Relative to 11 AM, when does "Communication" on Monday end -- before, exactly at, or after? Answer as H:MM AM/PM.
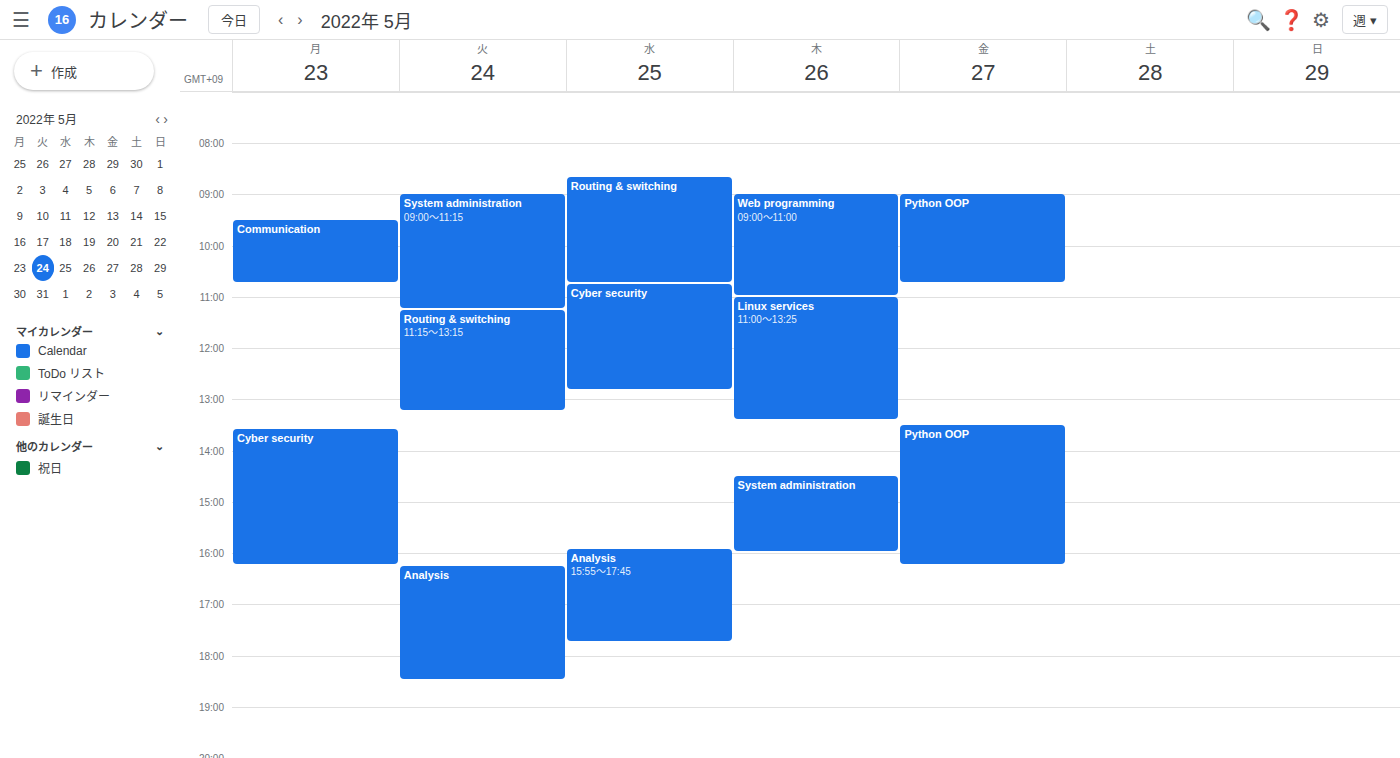
10:45 AM -- before 11 AM, 15 minutes above the 11 AM line.